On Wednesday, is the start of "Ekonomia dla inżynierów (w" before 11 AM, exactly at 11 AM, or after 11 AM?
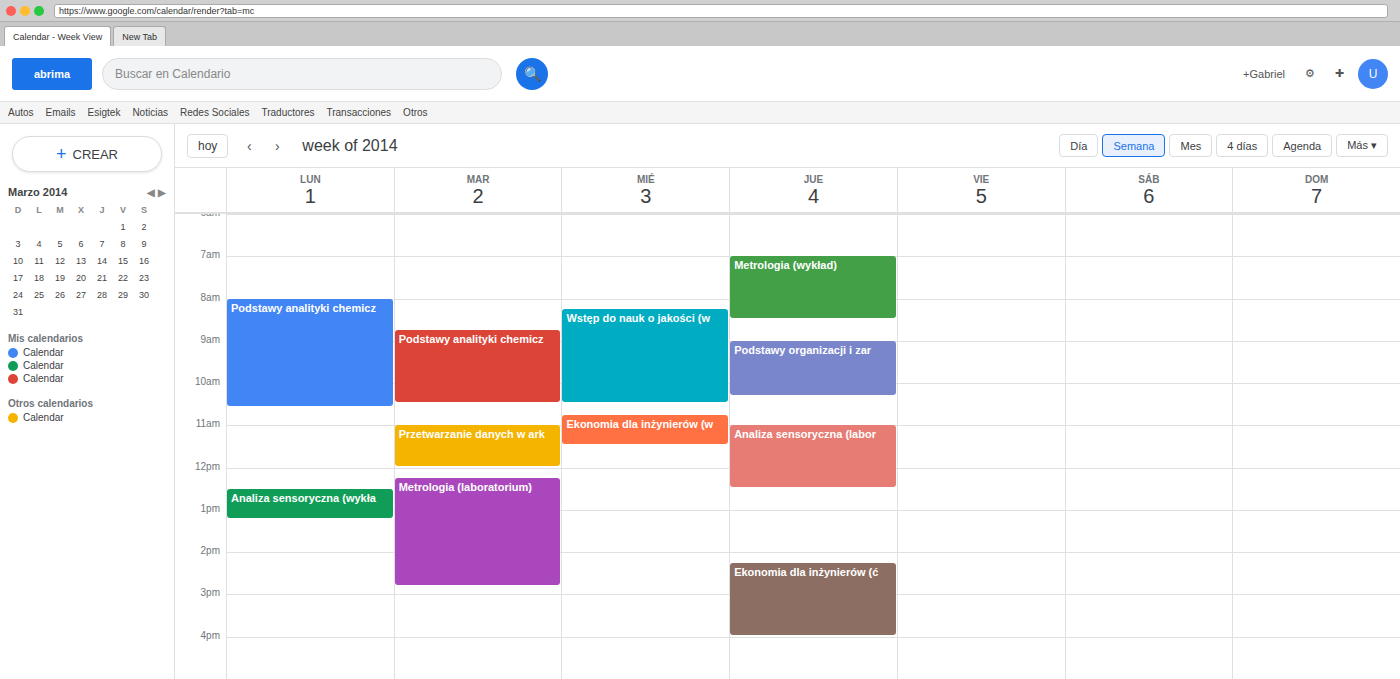
10:45 AM -- before 11 AM, 15 minutes above the 11 AM line.